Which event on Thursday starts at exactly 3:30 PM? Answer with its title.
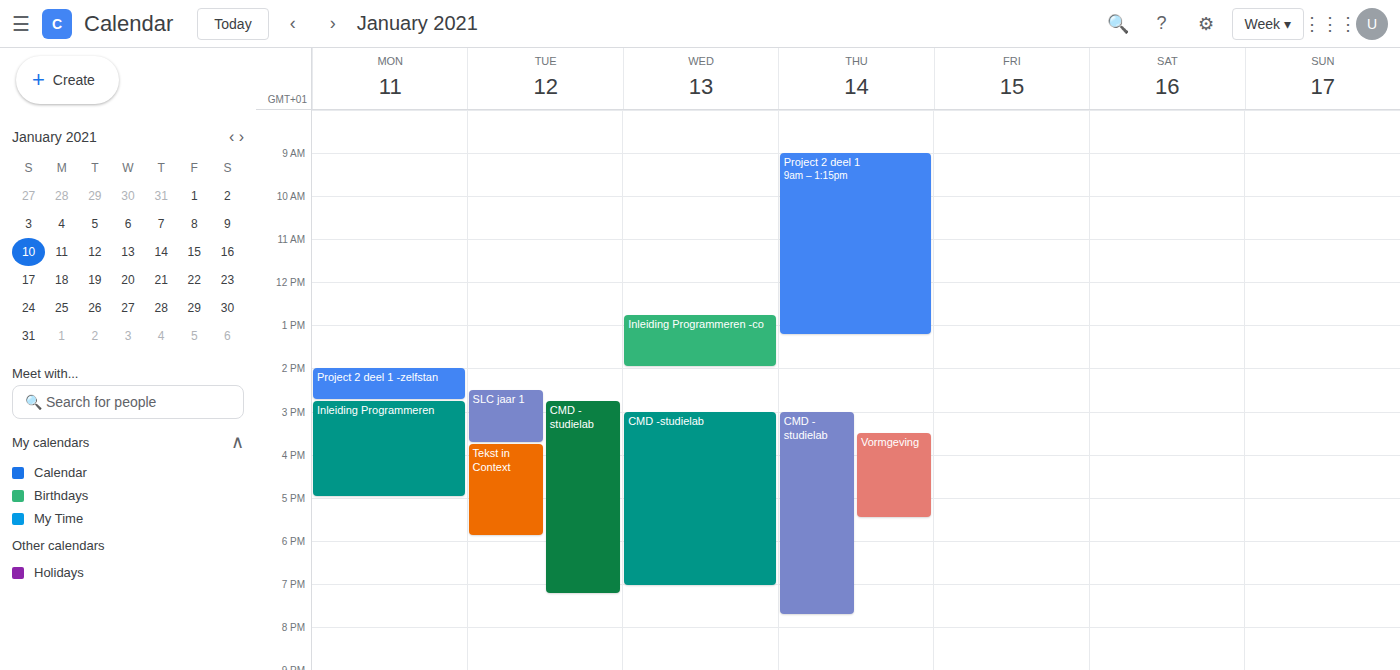
"Vormgeving"